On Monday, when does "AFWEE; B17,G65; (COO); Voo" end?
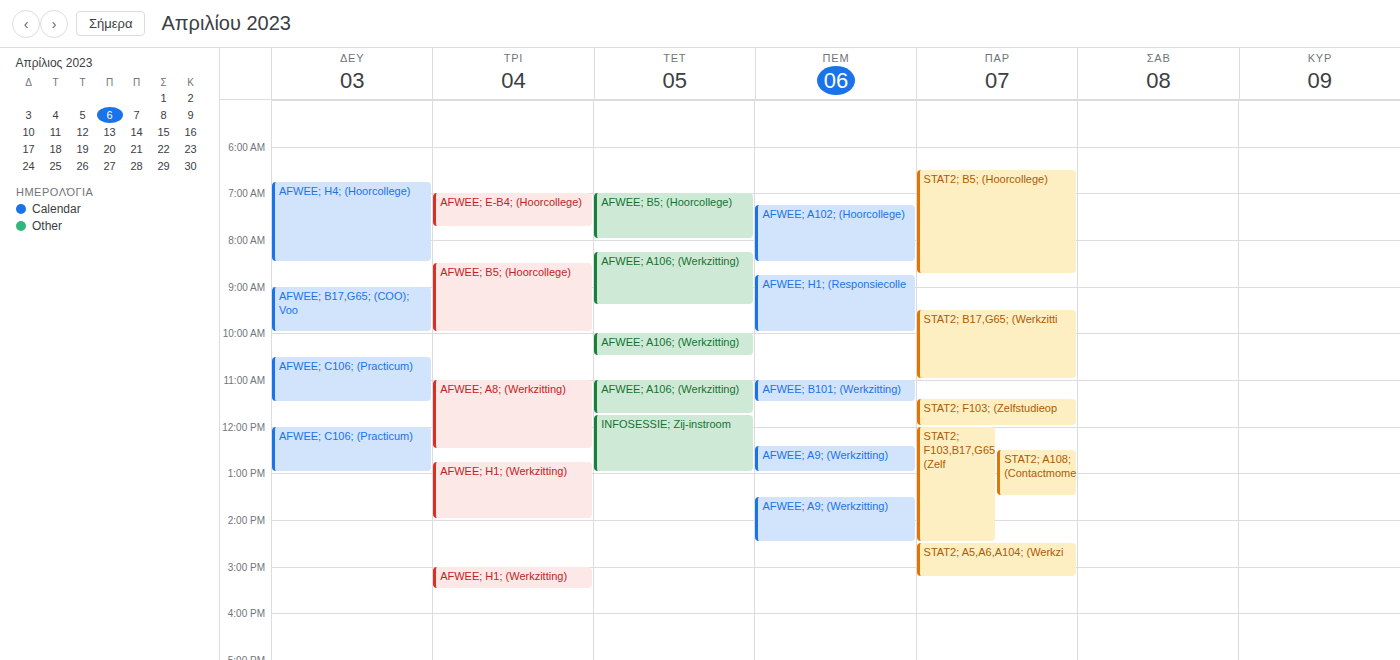
10:00 AM